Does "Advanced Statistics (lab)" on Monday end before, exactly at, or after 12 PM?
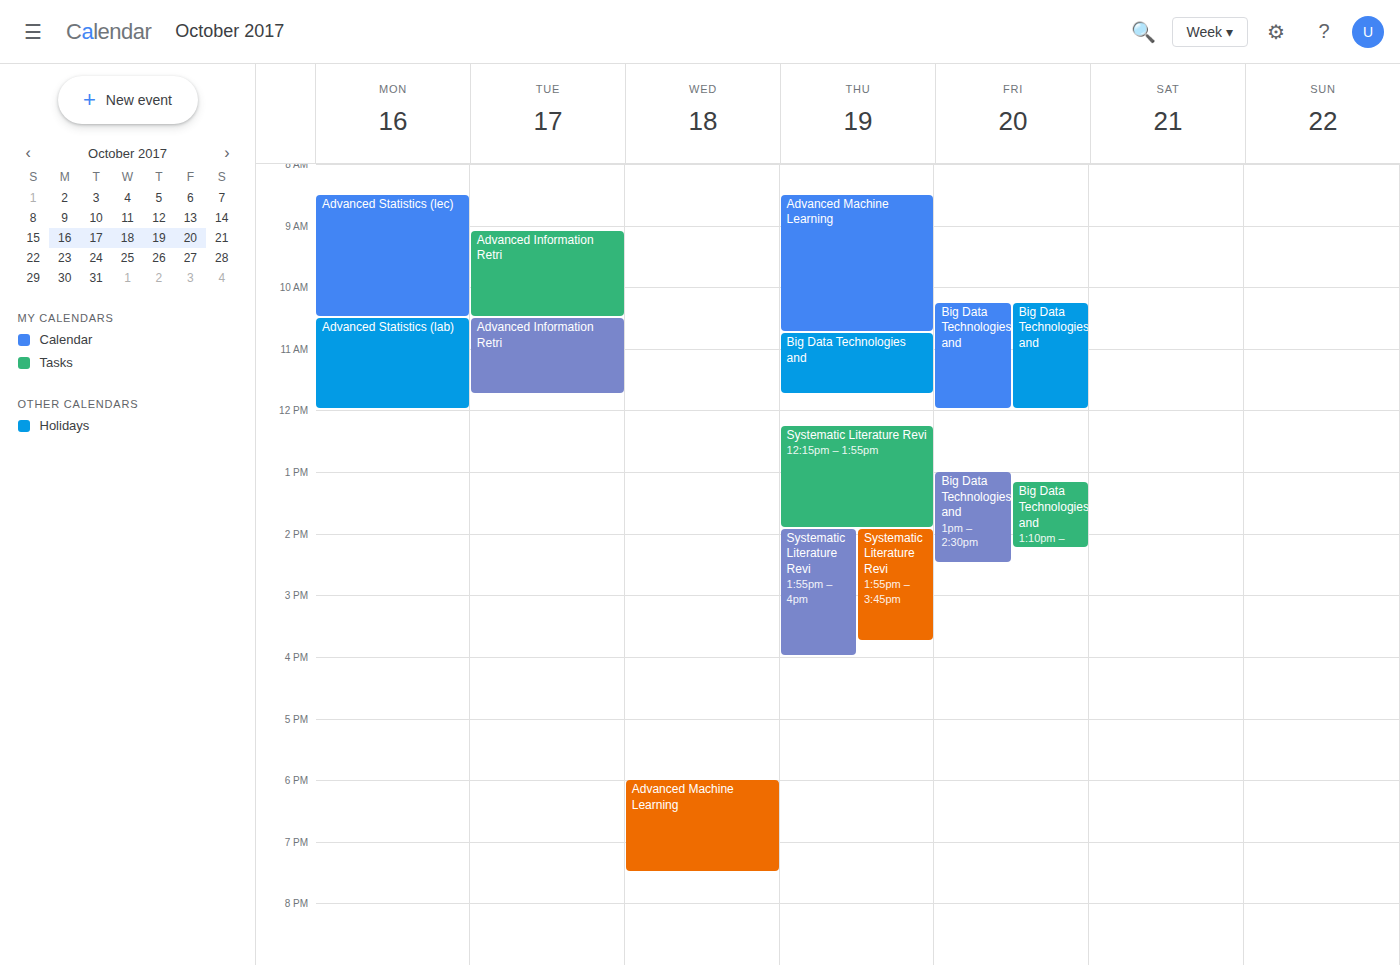
12:00 PM -- exactly at 12 PM, on the 12 PM line.